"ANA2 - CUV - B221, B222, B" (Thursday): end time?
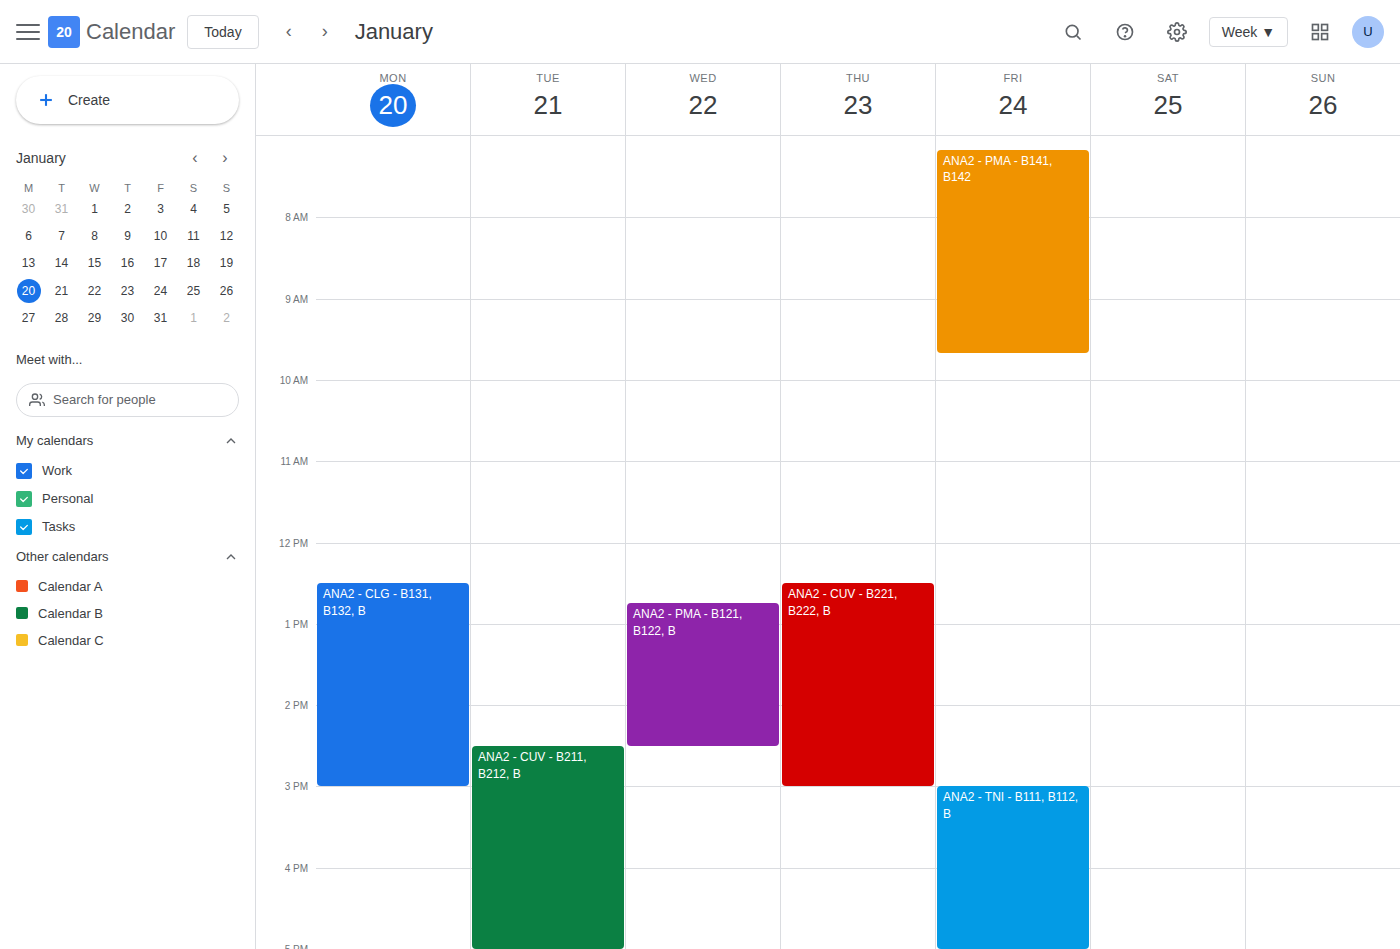
3:00 PM